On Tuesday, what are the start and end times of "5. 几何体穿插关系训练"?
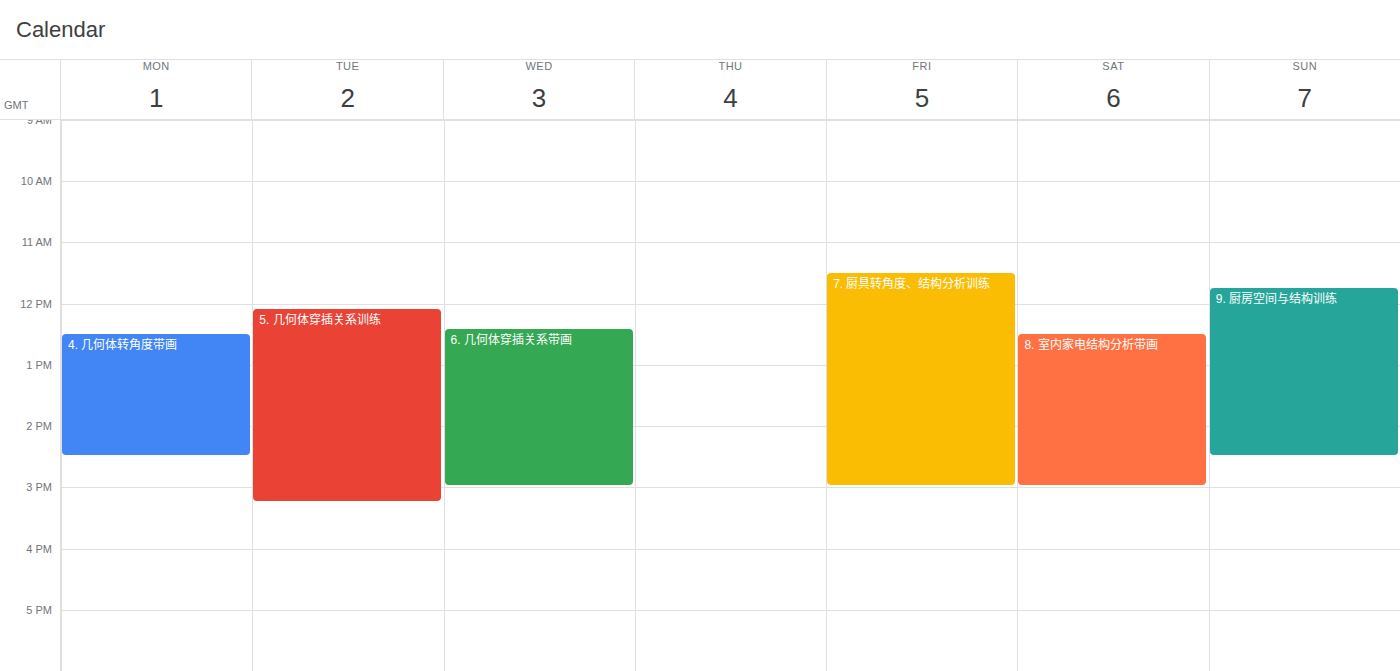
12:05 PM to 3:15 PM